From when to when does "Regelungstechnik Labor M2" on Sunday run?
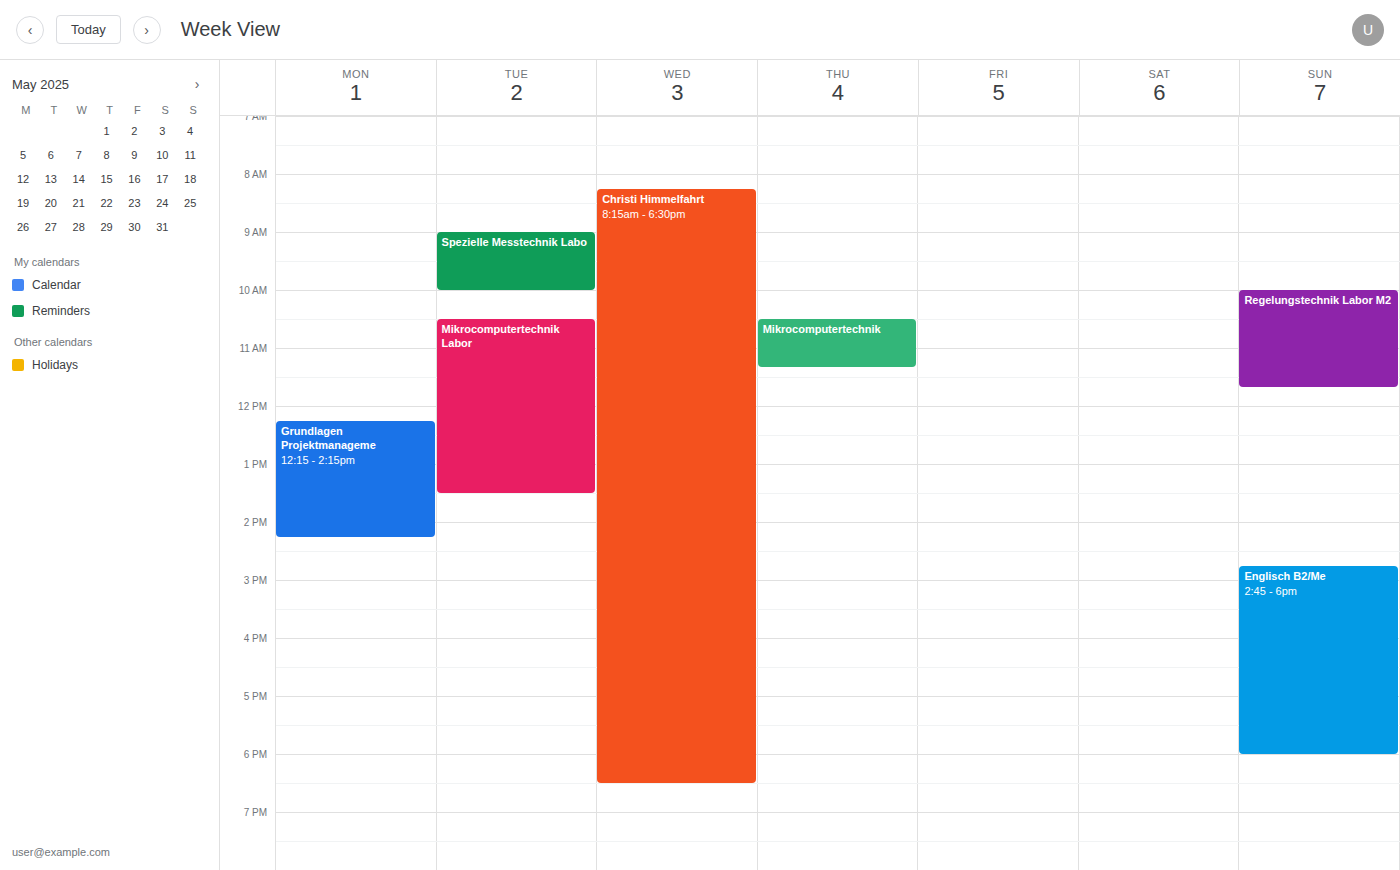
10:00 AM to 11:40 AM